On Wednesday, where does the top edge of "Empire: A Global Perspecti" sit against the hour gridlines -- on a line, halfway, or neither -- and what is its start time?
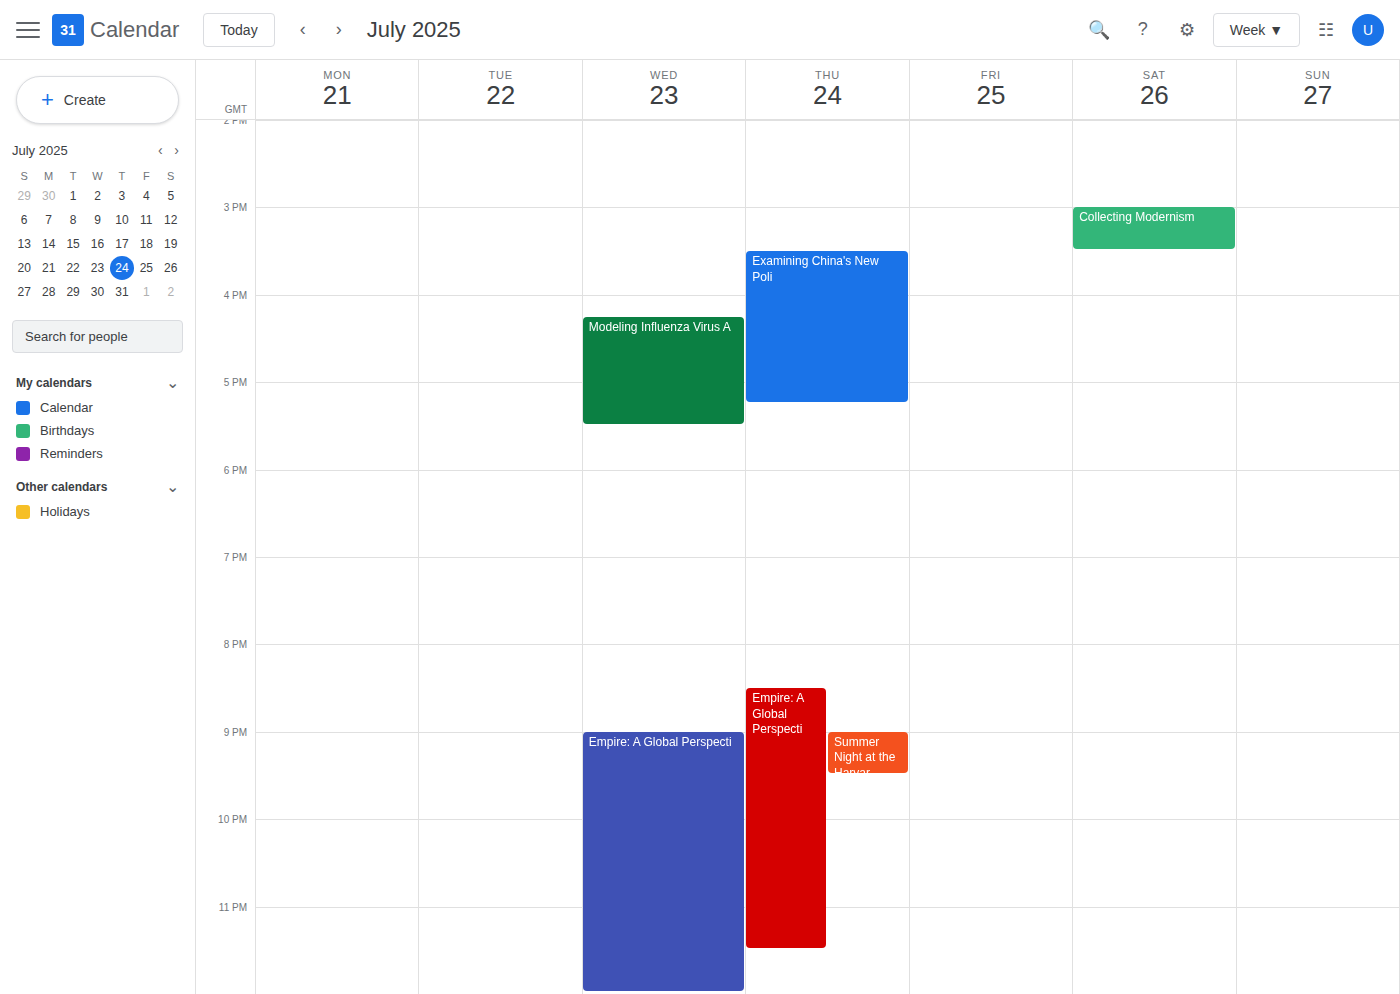
9:00 PM -- exactly on the 9 PM line.